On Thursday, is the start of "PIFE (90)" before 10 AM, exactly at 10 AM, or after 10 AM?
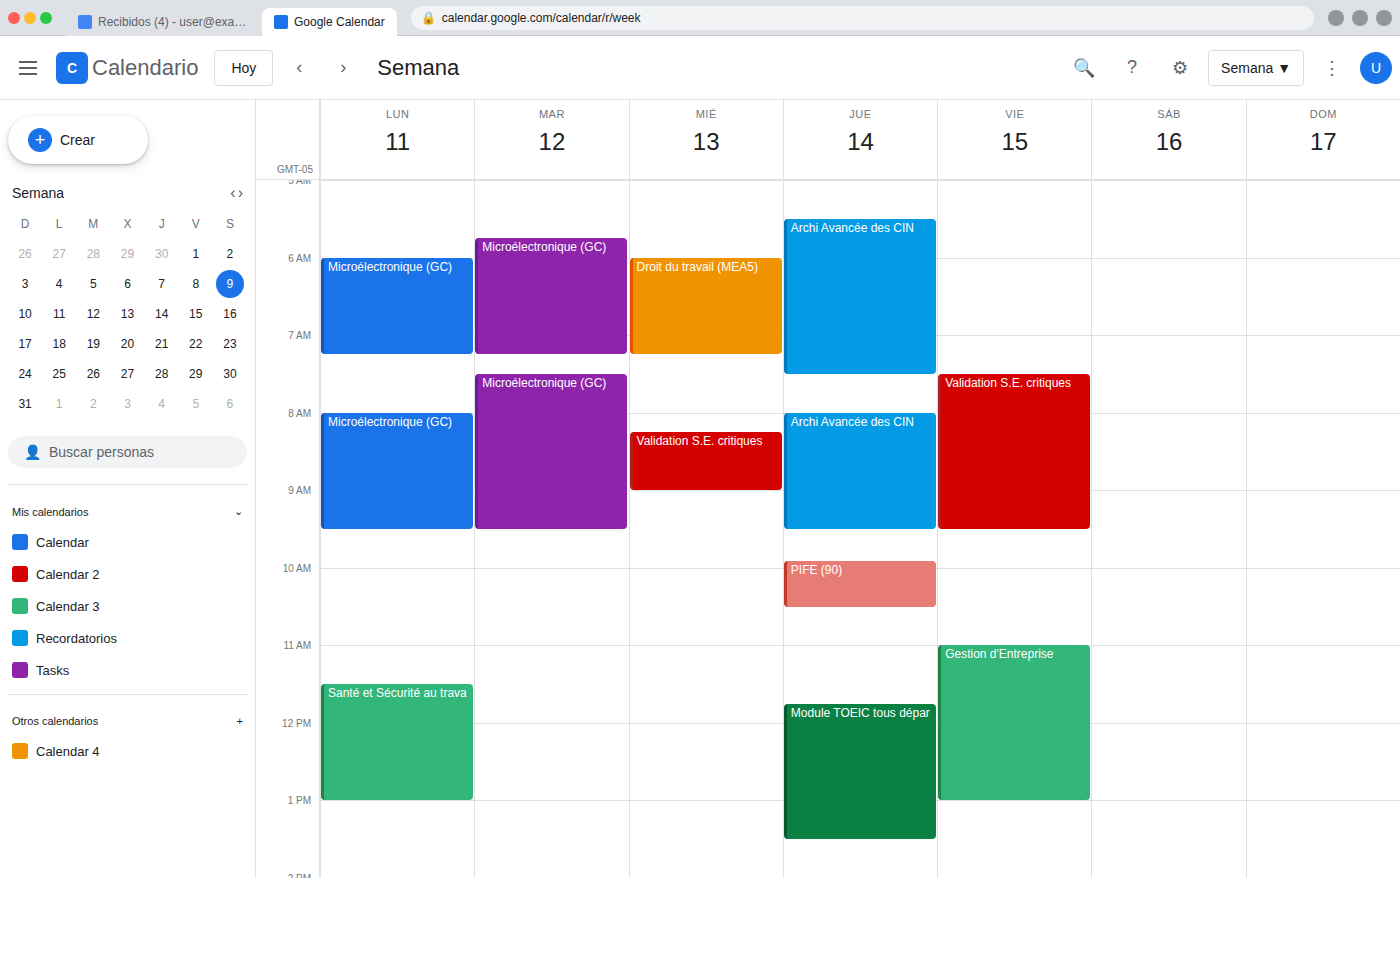
9:55 AM -- before 10 AM, 5 minutes above the 10 AM line.